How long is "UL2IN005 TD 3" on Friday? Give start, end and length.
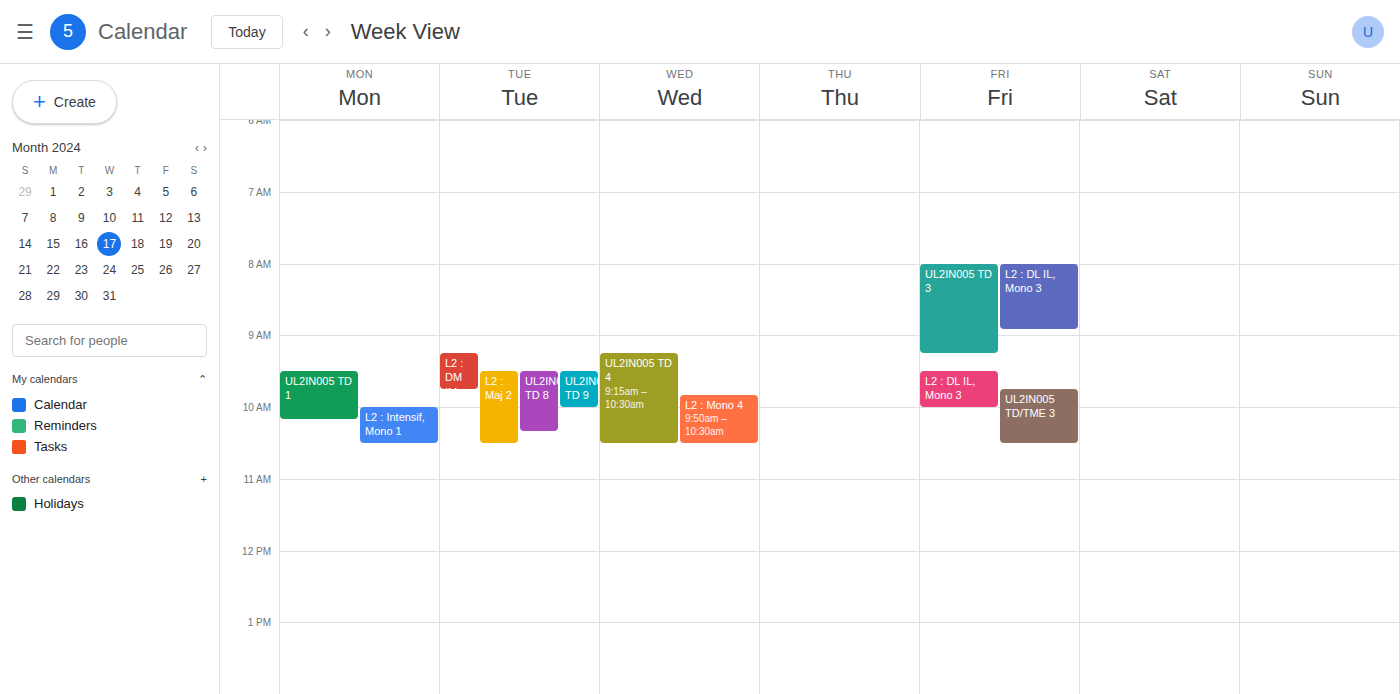
8:00 AM to 9:15 AM, 1 hour 15 minutes